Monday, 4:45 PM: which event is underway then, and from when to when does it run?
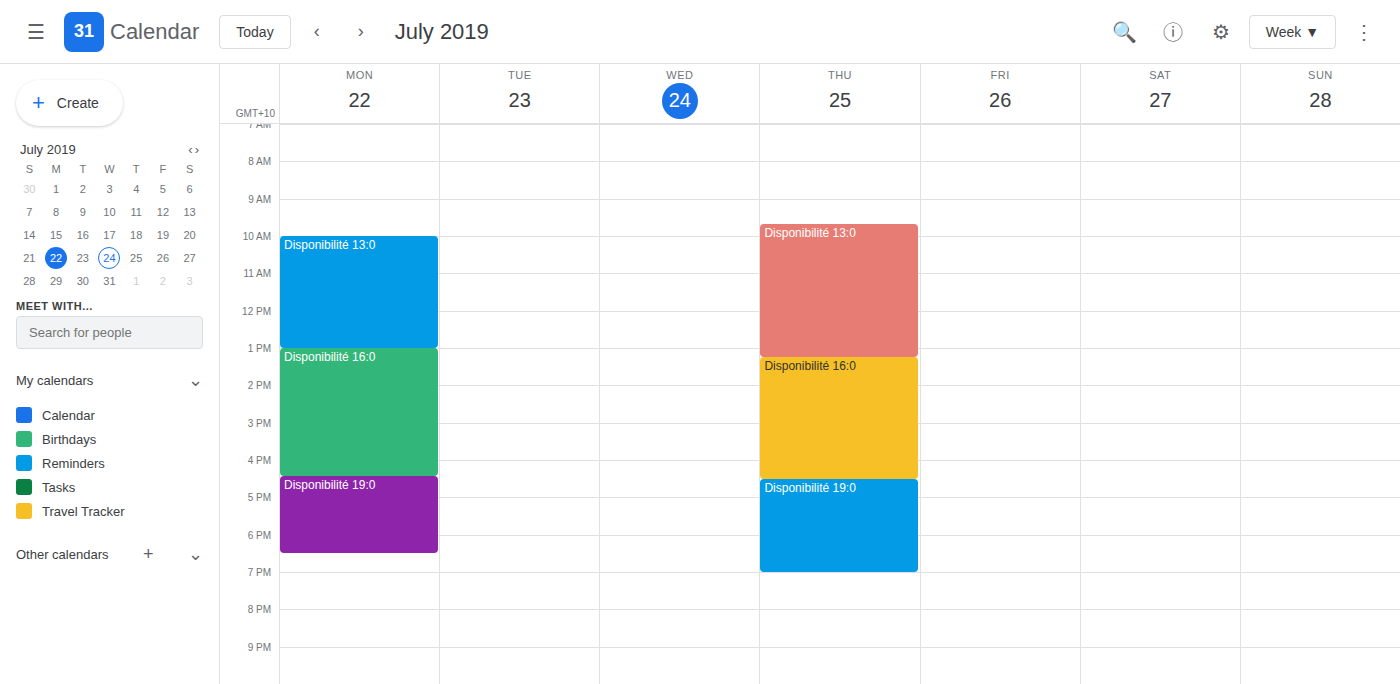
"Disponibilité 19:0", 4:25 PM to 6:30 PM